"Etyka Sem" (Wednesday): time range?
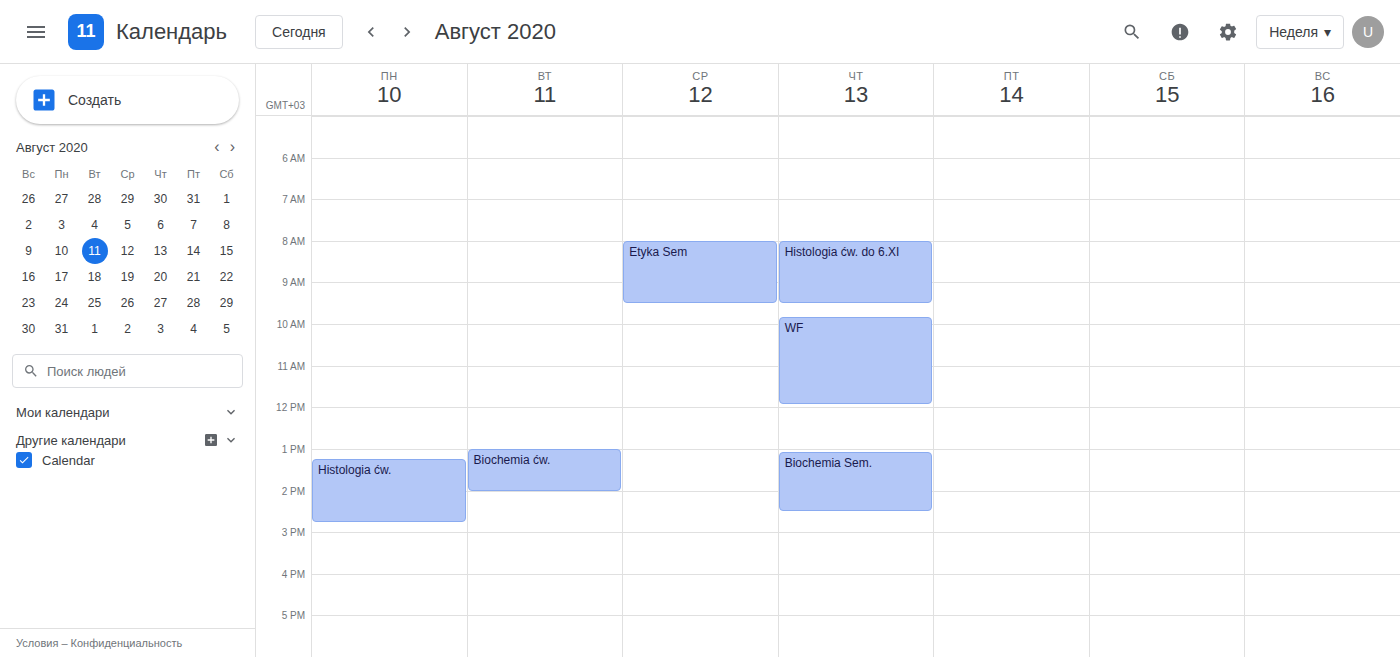
8:00 AM to 9:30 AM